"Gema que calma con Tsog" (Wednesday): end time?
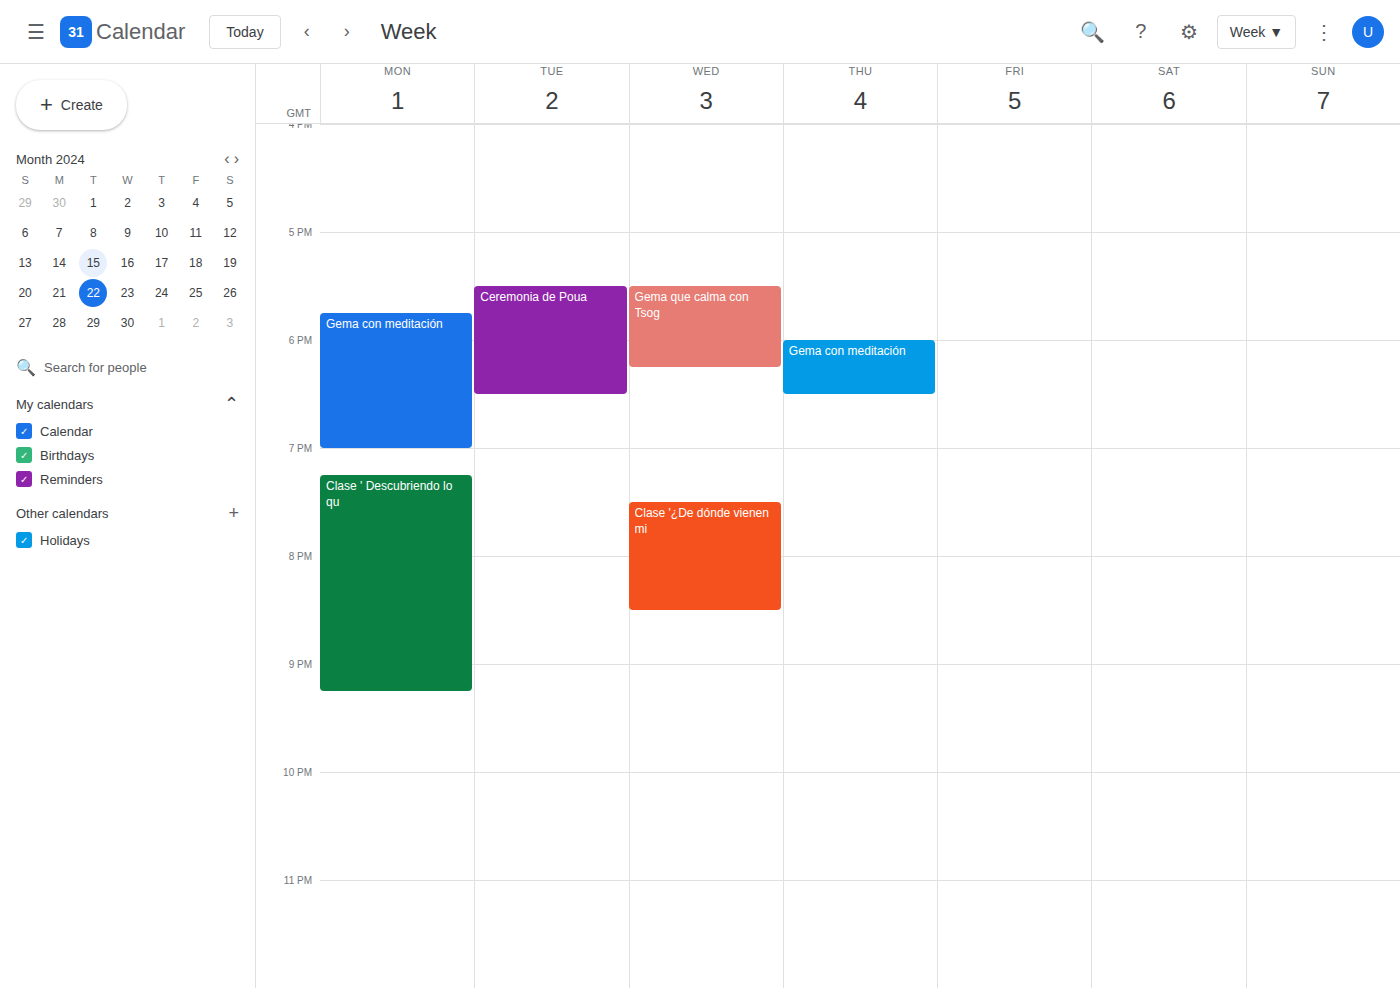
6:15 PM